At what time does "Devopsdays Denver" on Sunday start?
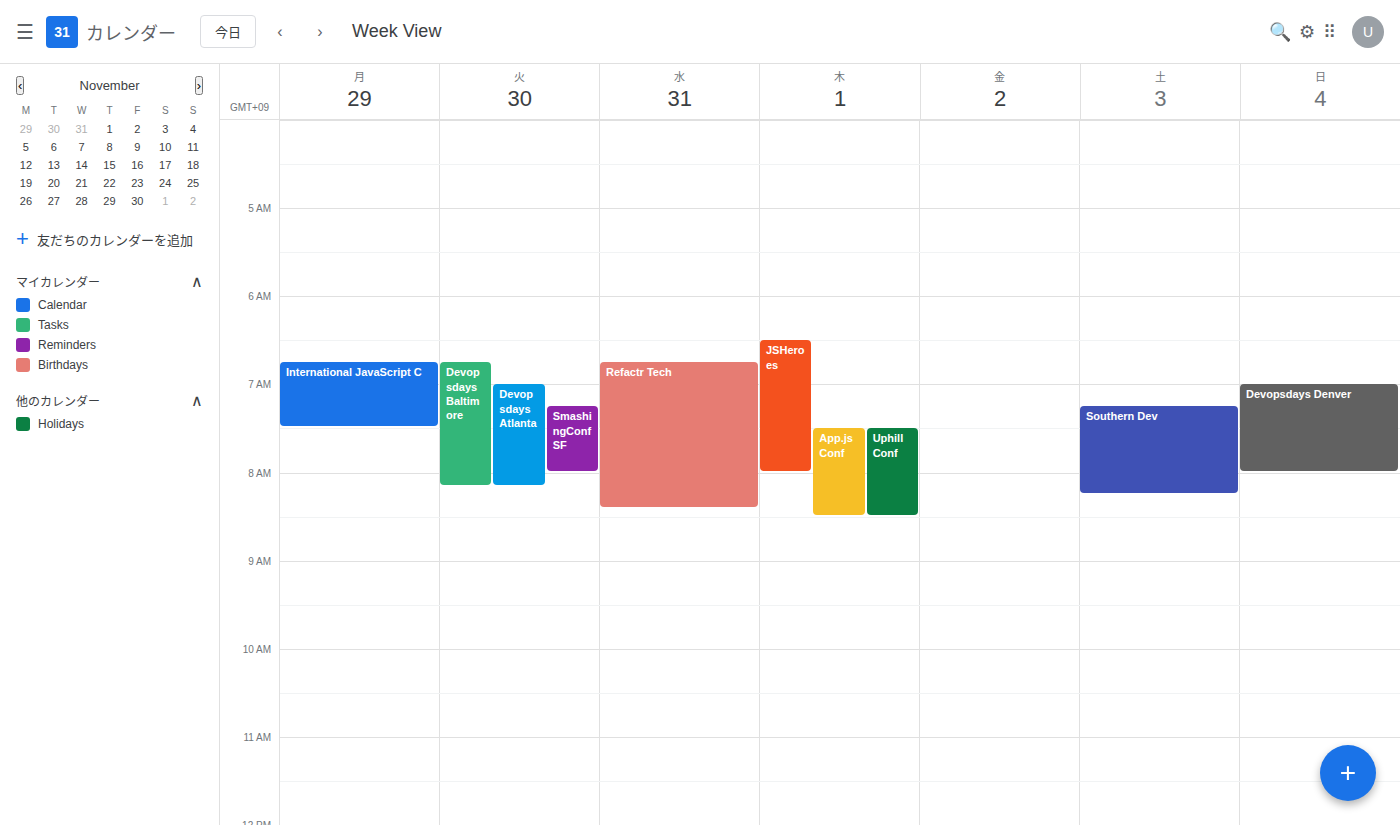
7:00 AM